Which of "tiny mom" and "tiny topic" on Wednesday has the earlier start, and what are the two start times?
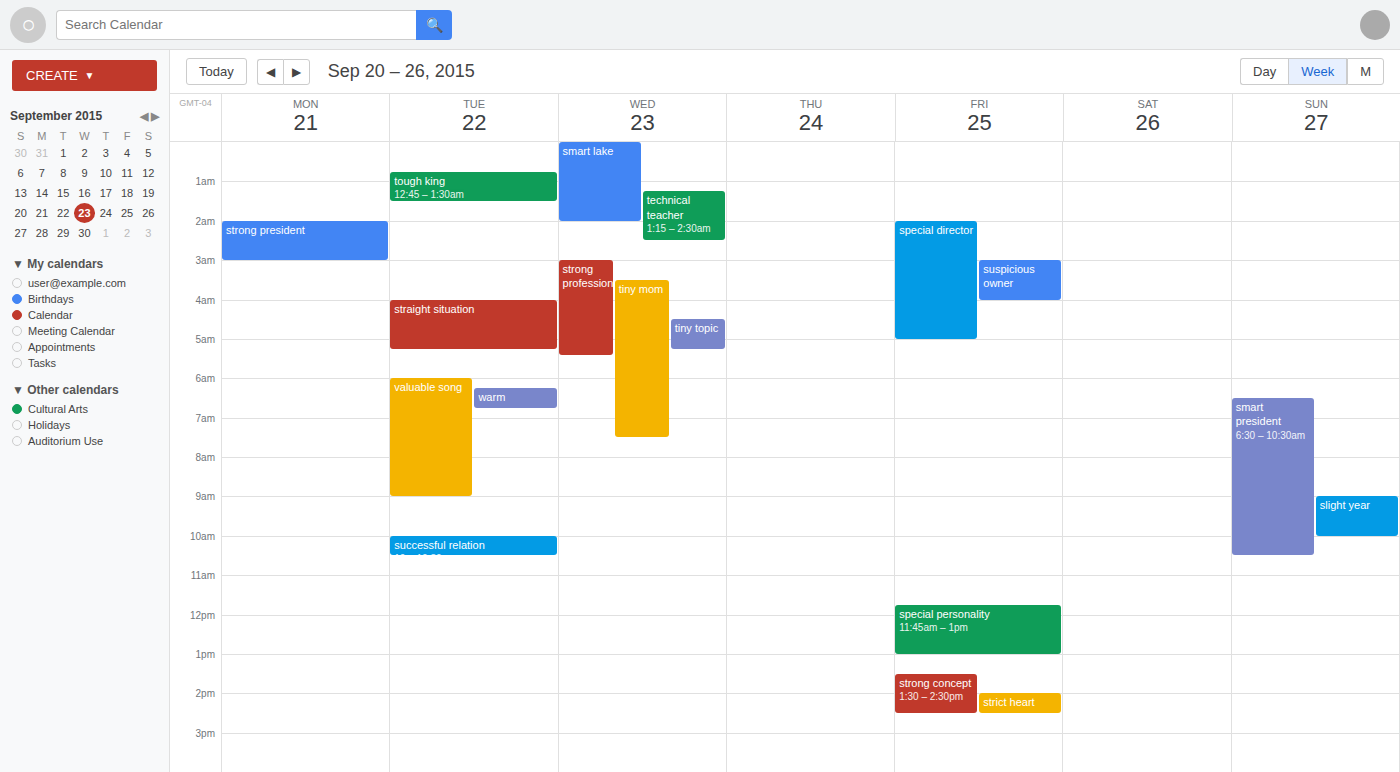
"tiny mom" 3:30 AM; "tiny topic" 4:30 AM.